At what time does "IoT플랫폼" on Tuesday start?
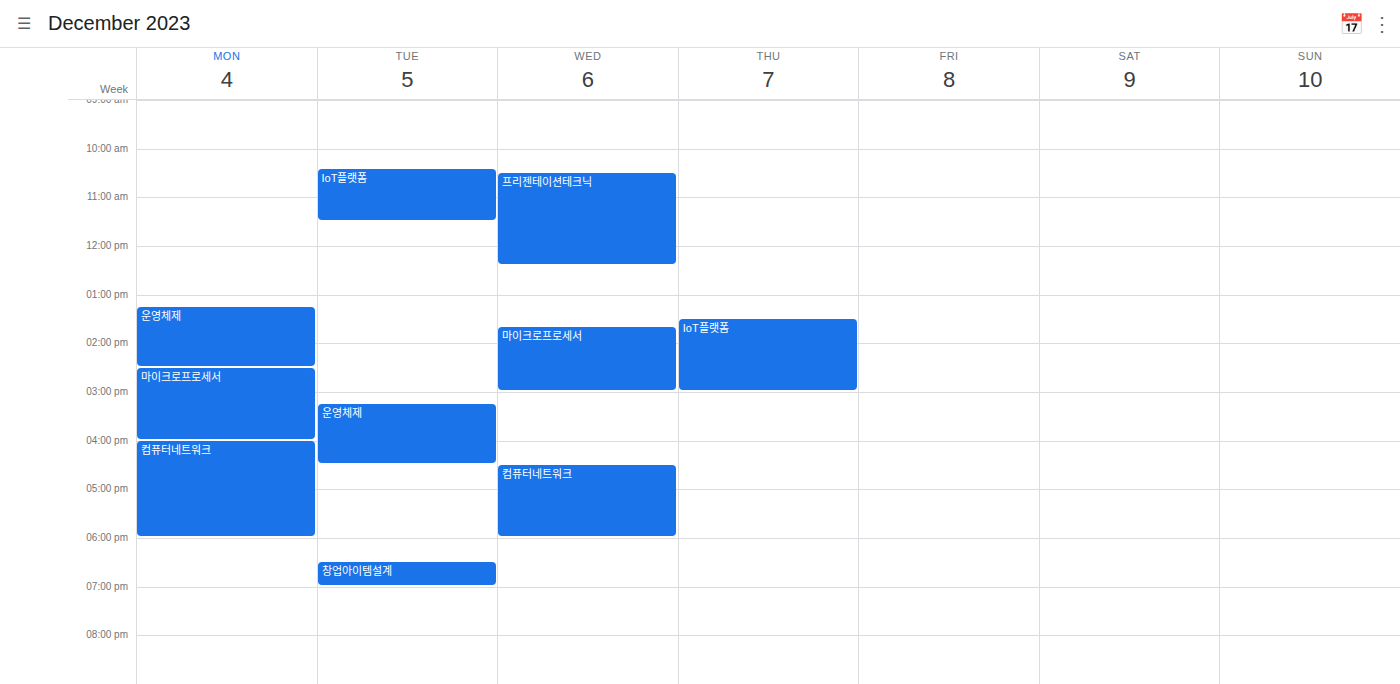
10:25